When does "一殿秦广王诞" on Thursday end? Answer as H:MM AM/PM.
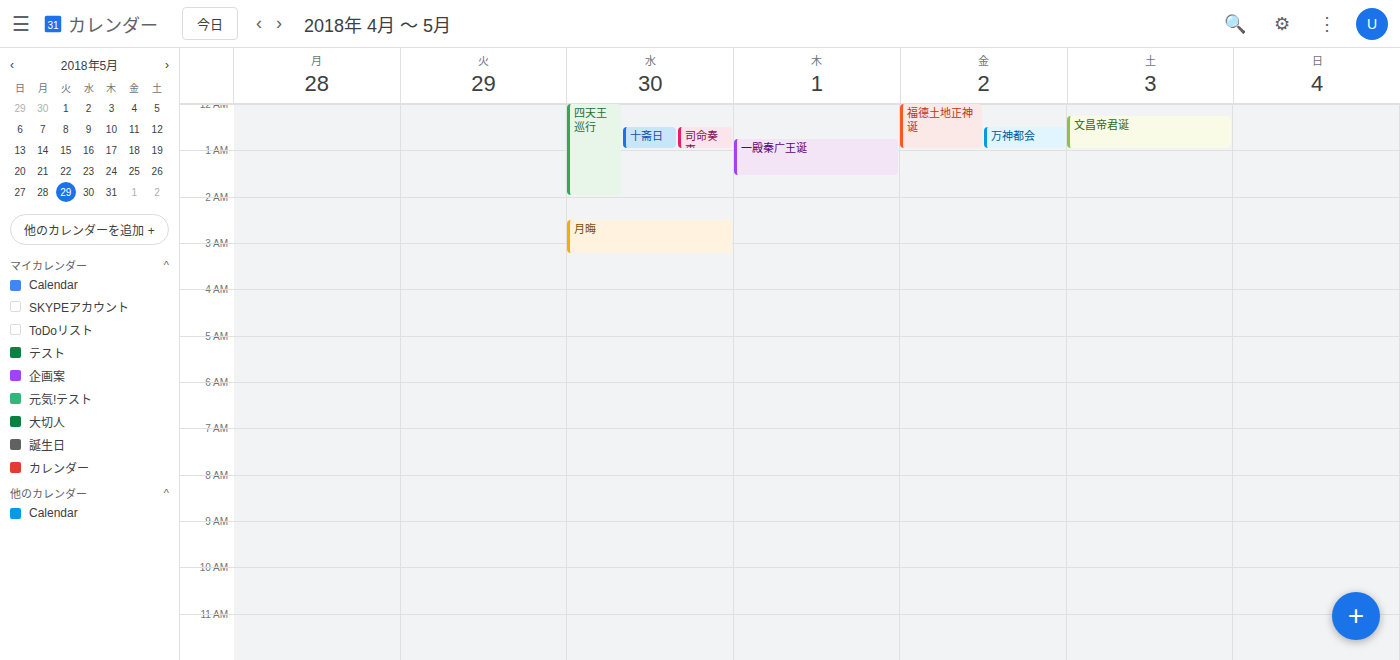
1:35 AM